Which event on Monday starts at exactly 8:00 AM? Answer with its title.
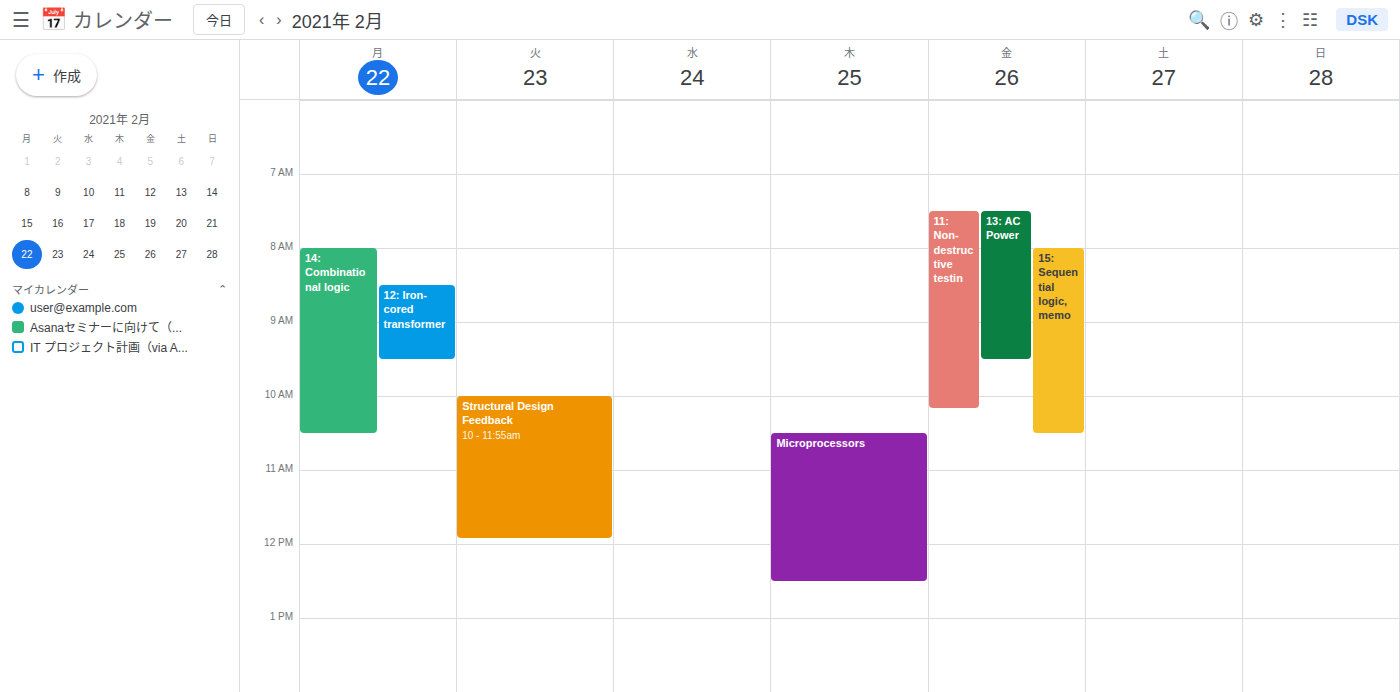
"14: Combinational logic"